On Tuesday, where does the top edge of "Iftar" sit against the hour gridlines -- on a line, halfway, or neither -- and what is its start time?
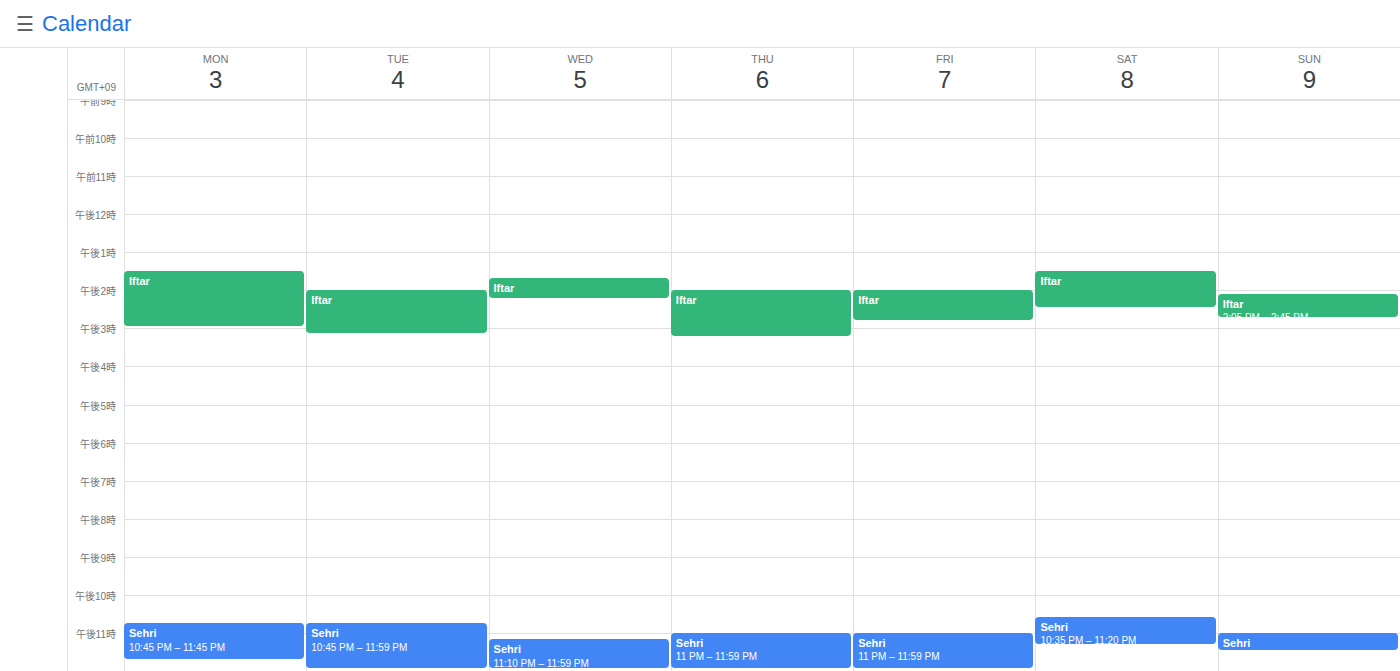
2:00 PM -- exactly on the 2 PM line.